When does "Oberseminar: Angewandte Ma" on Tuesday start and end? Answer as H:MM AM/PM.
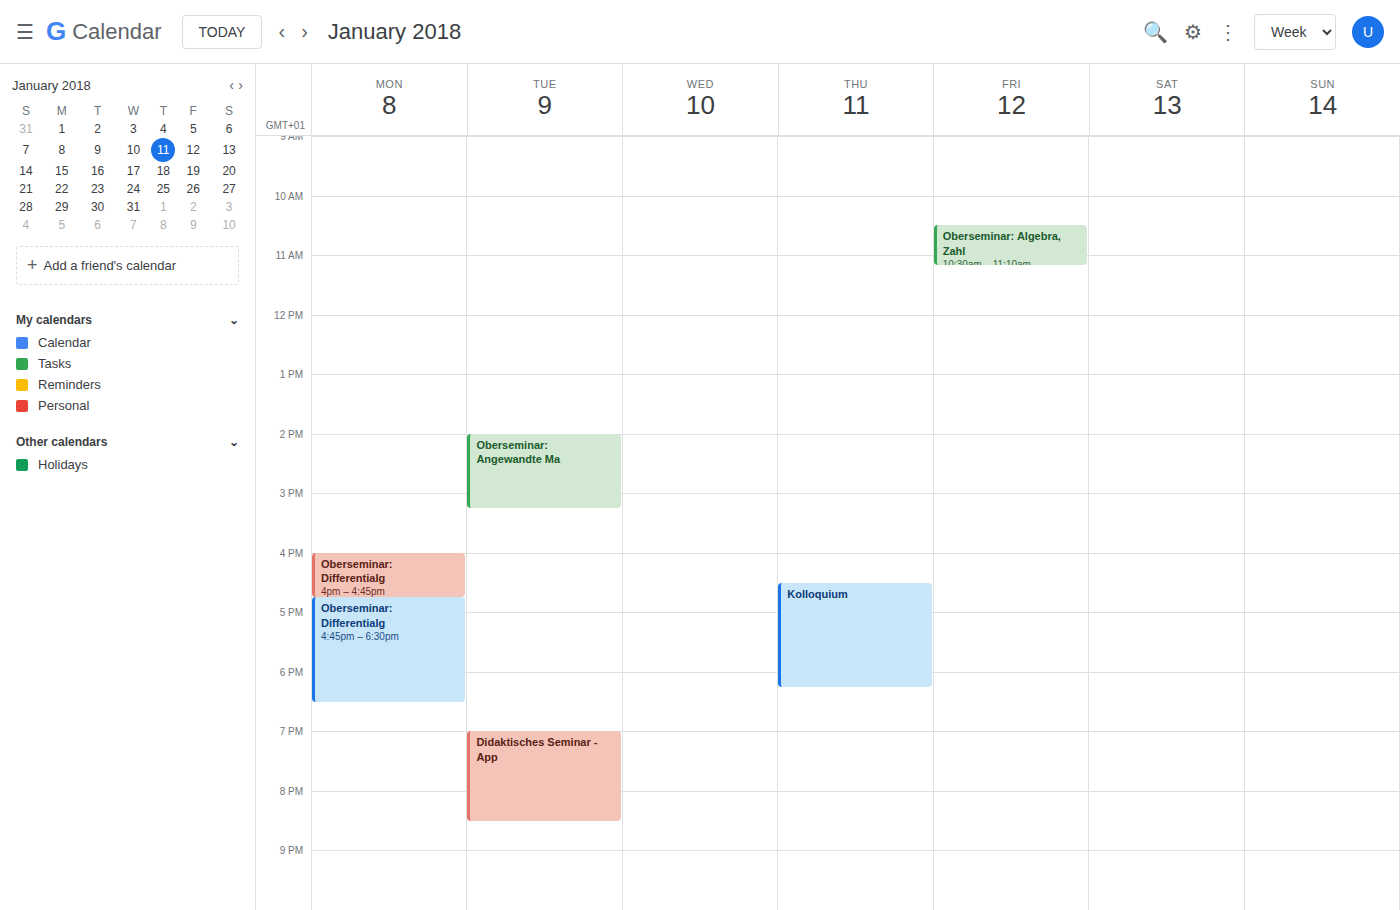
2:00 PM to 3:15 PM